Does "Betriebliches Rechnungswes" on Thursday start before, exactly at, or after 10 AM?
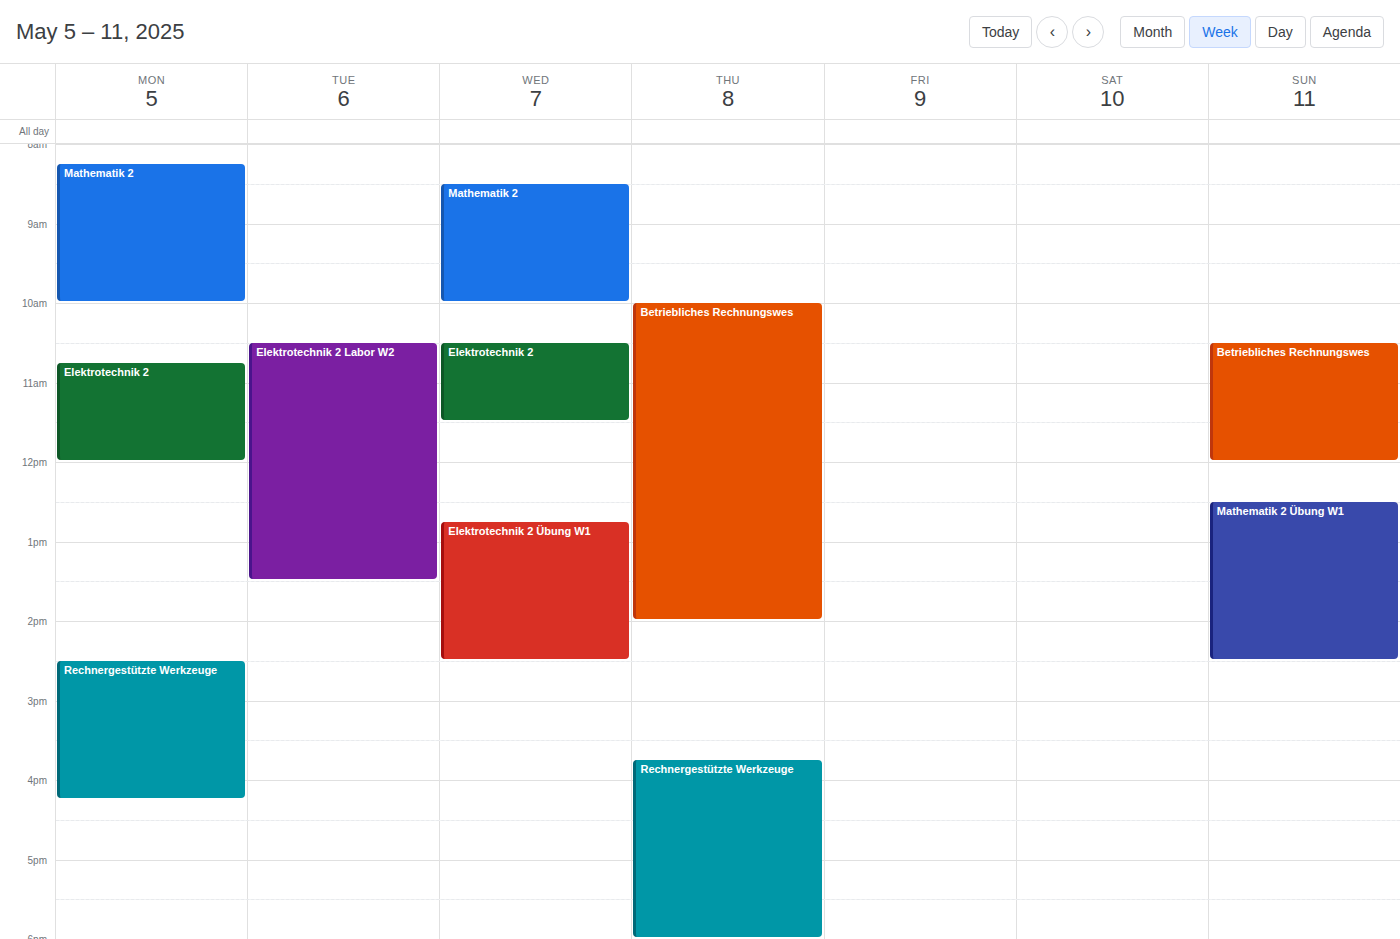
10:00 AM -- exactly at 10 AM, on the 10 AM line.